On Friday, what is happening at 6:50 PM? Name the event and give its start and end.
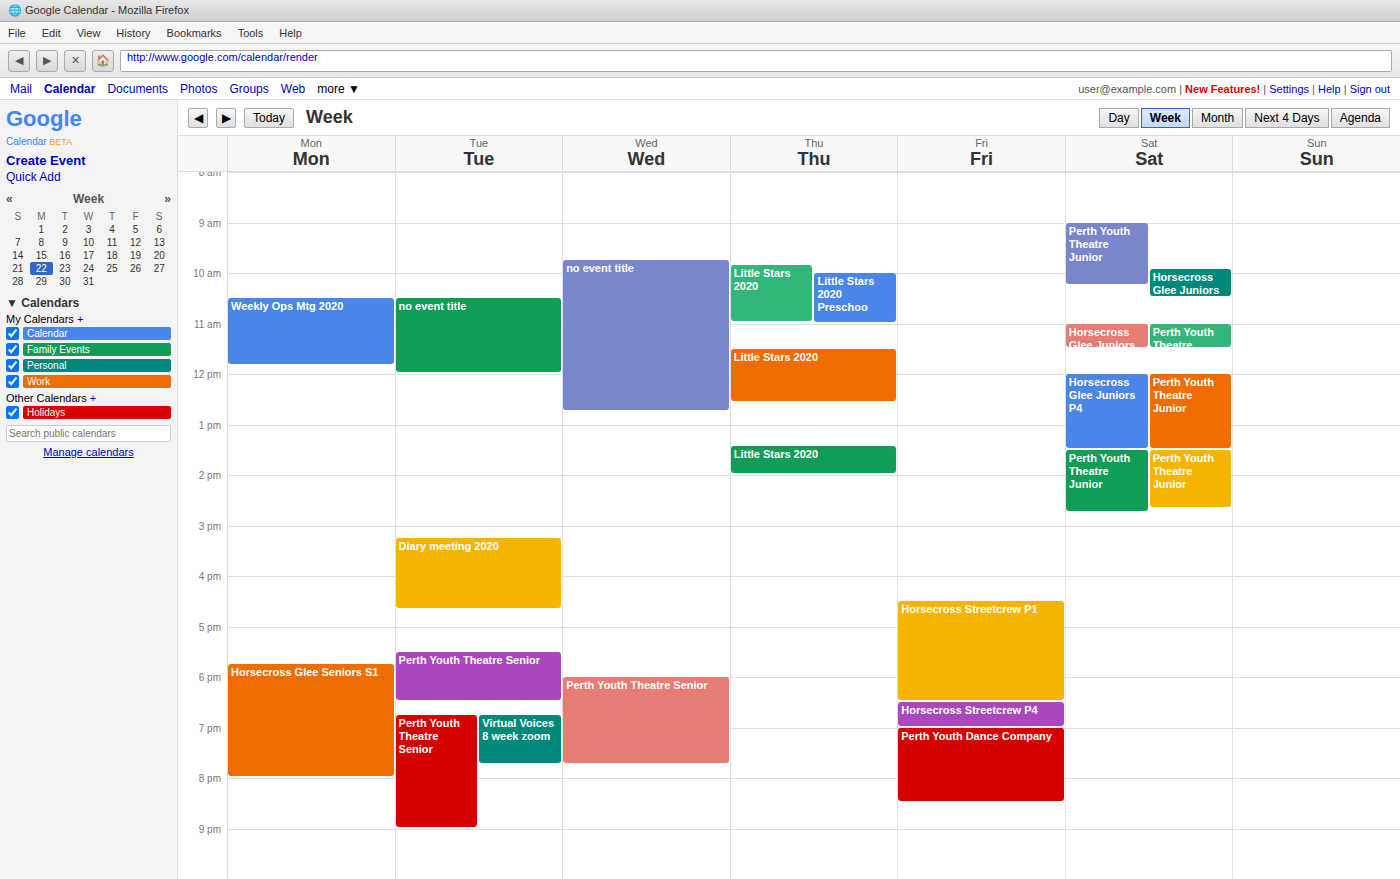
"Horsecross Streetcrew P4", 6:30 PM to 7:00 PM